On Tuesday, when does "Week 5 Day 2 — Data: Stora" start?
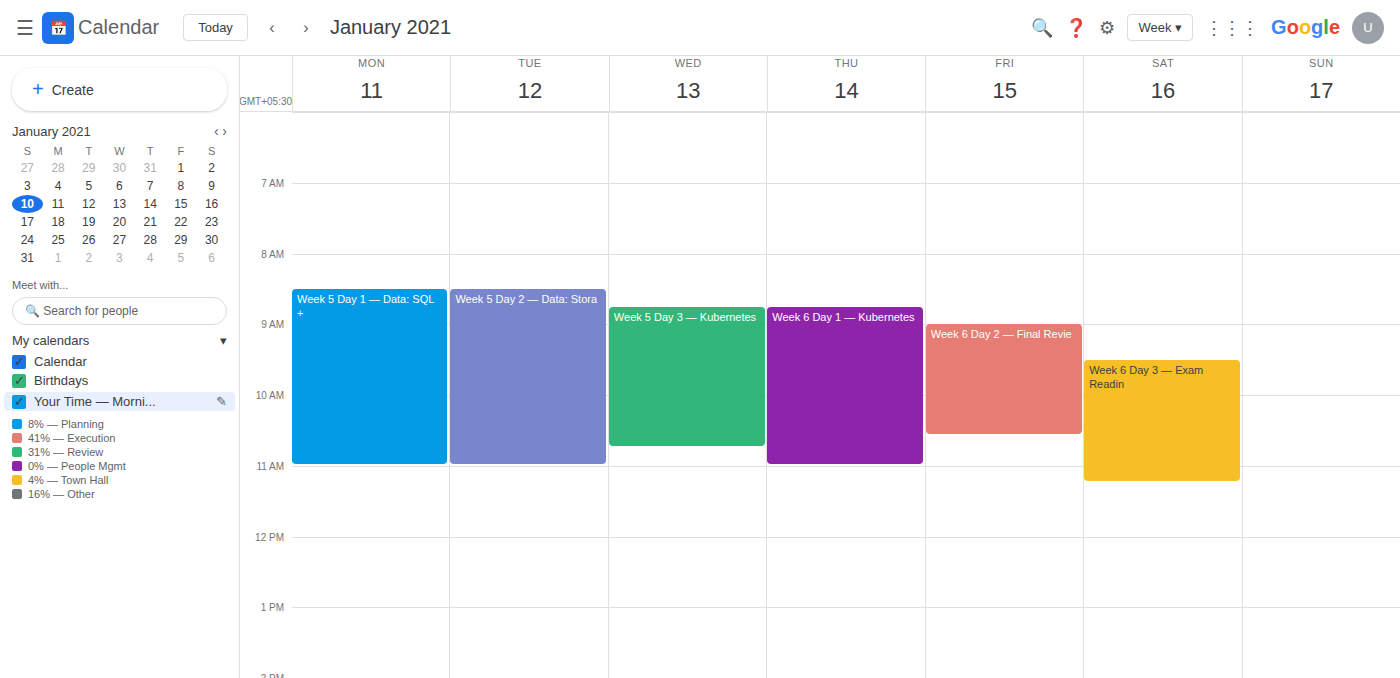
8:30 AM